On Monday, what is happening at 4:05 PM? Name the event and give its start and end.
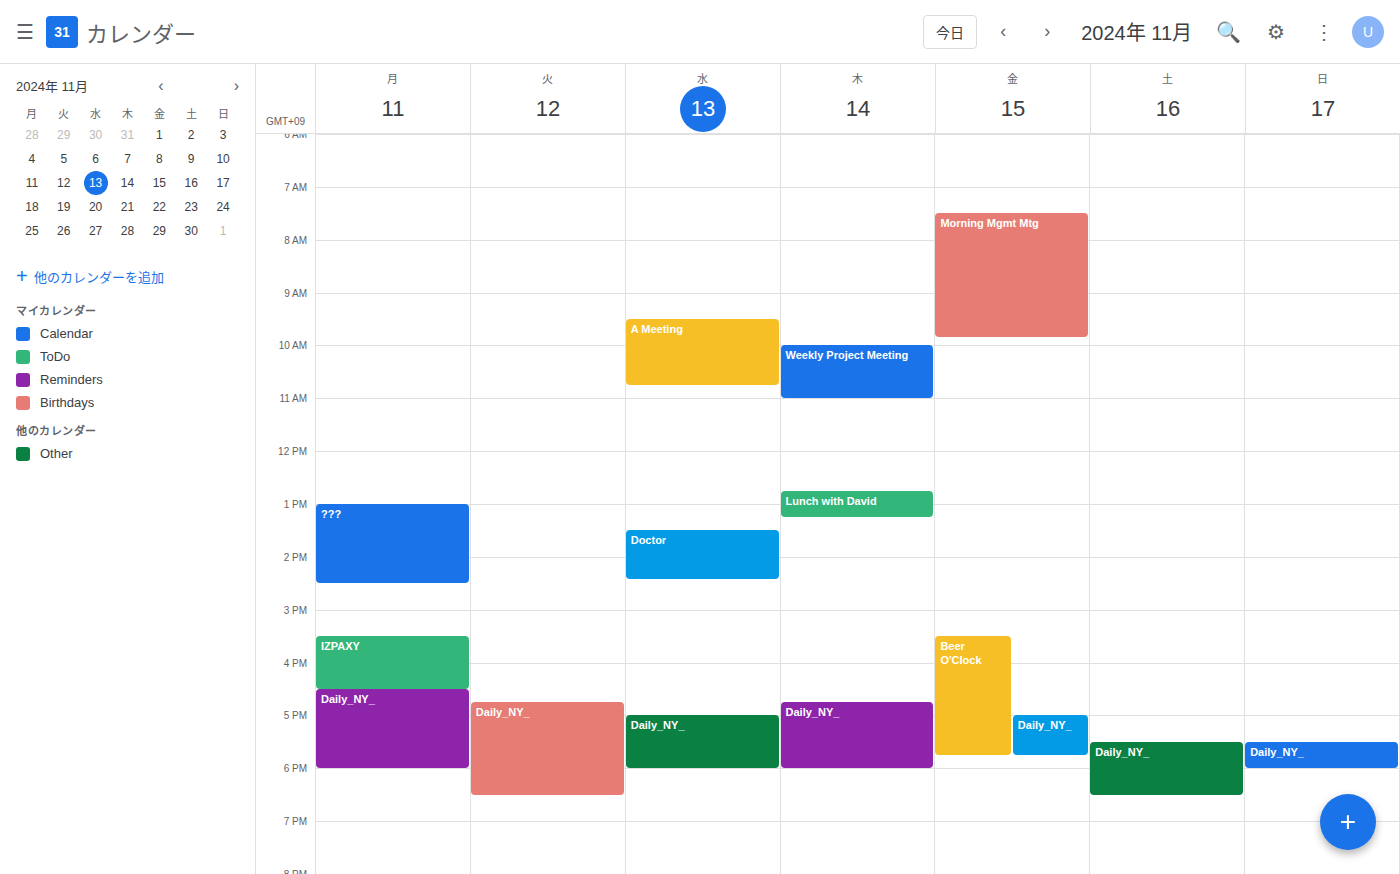
"IZPAXY", 3:30 PM to 4:30 PM